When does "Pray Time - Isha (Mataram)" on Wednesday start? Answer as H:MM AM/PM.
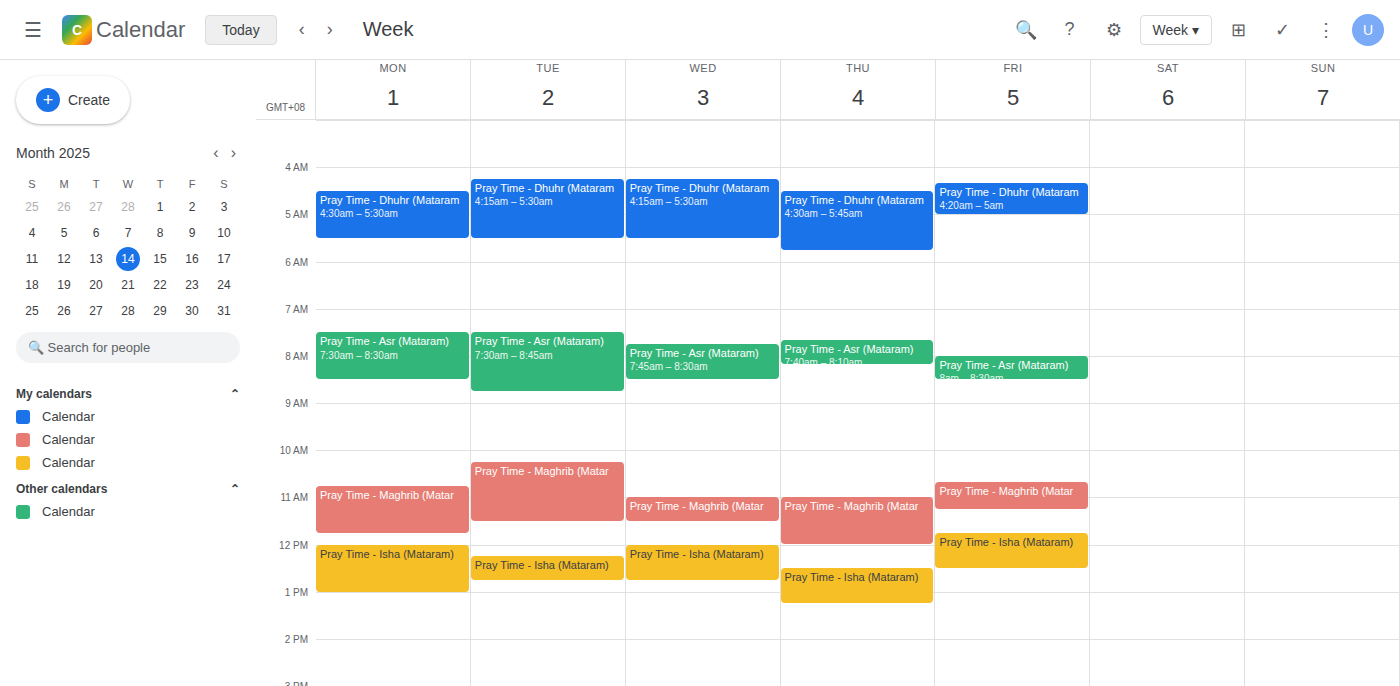
12:00 PM